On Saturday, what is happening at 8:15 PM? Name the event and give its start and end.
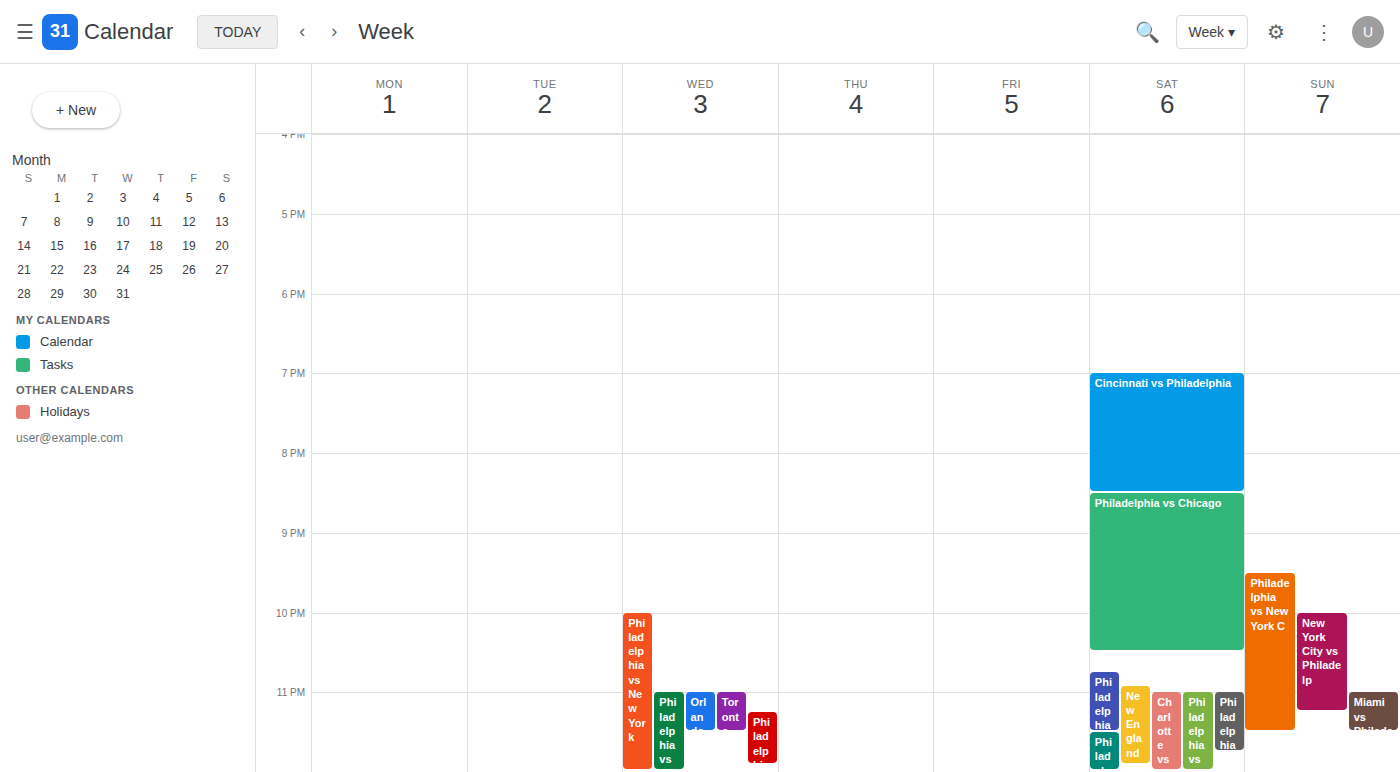
"Cincinnati vs Philadelphia", 7:00 PM to 8:30 PM